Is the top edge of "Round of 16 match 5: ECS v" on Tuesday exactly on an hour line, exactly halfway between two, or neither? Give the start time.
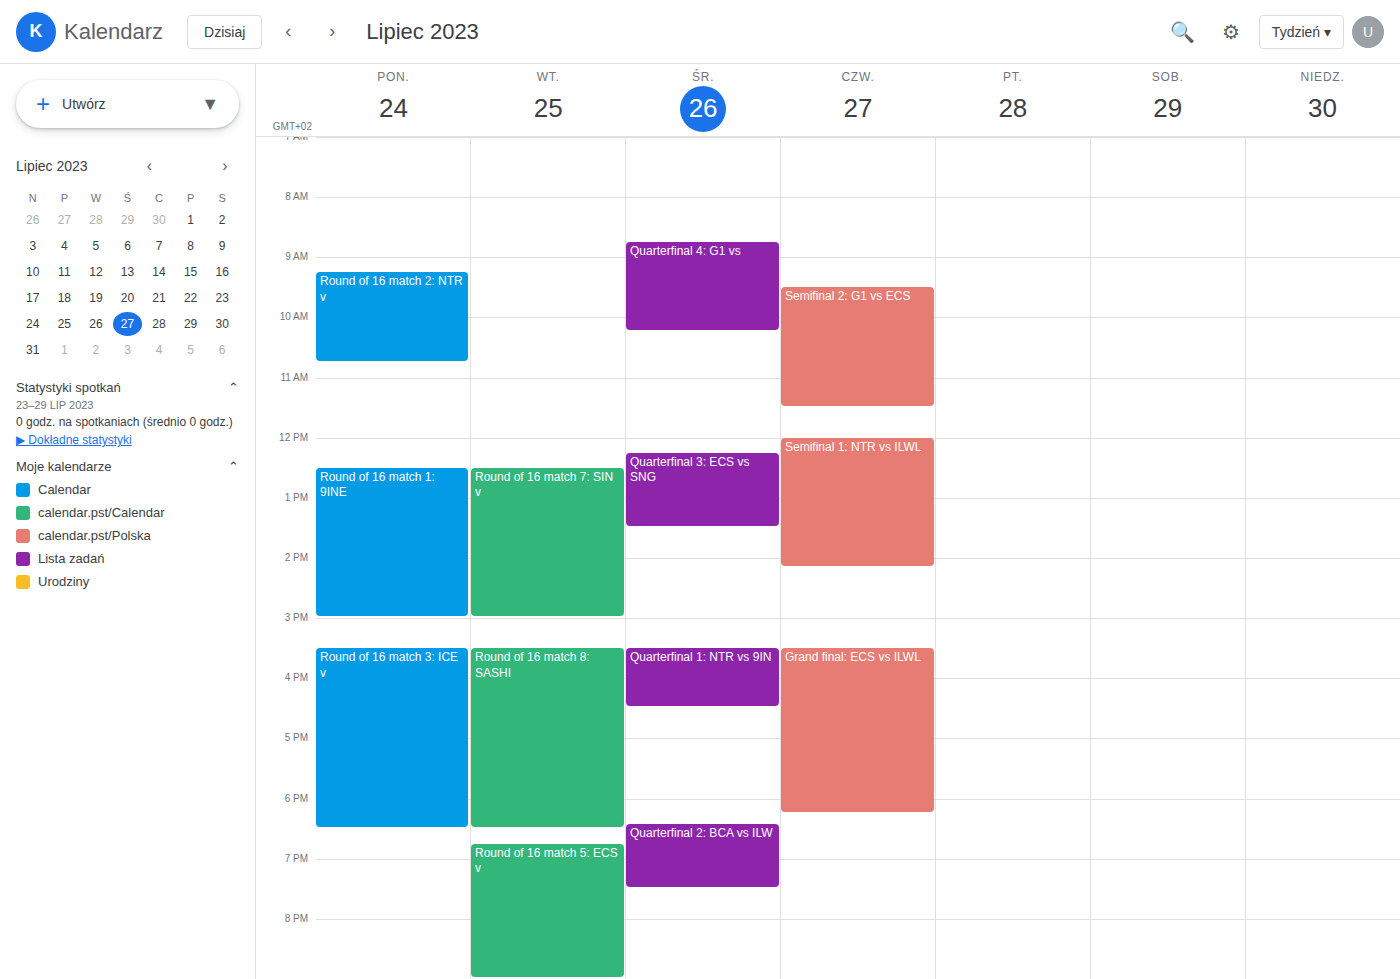
6:45 PM -- neither: three quarters of the way from the 6 PM line to the 7 PM line.